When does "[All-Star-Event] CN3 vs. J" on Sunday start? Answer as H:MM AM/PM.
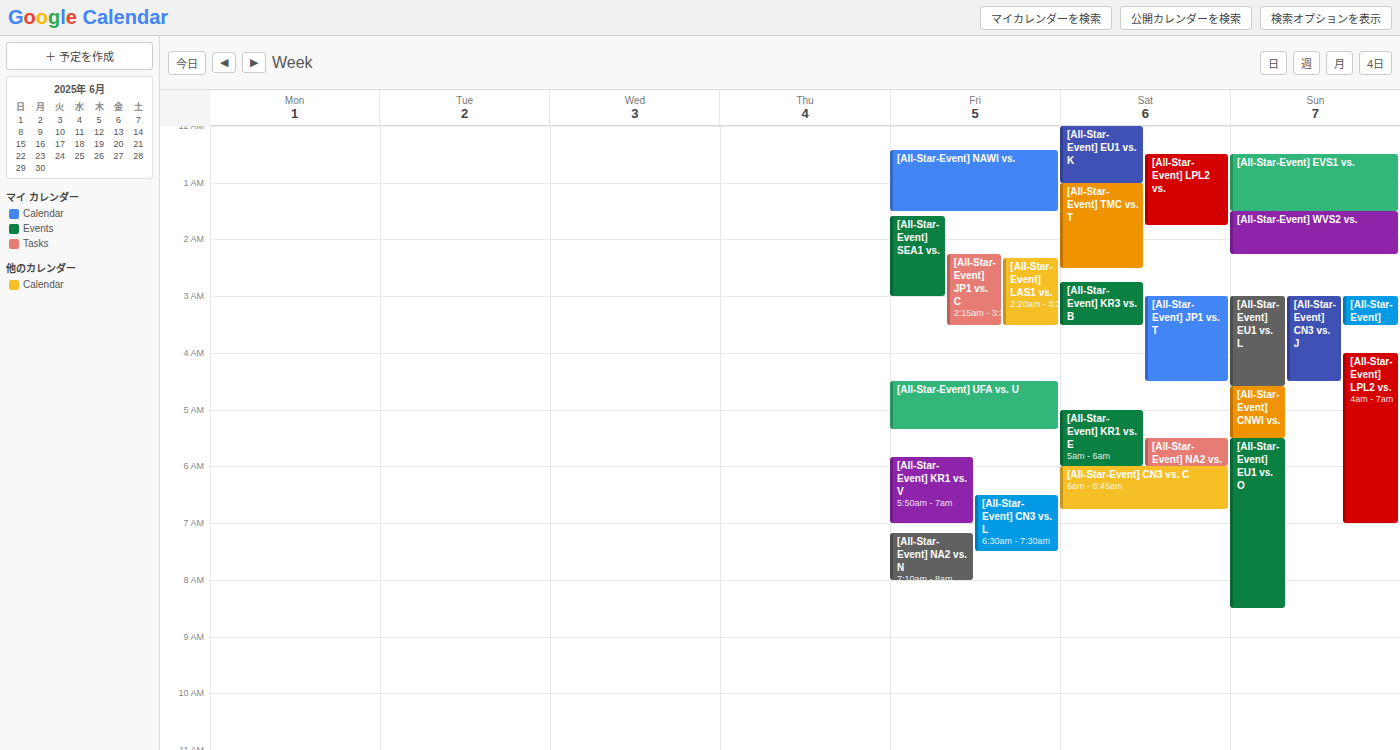
3:00 AM